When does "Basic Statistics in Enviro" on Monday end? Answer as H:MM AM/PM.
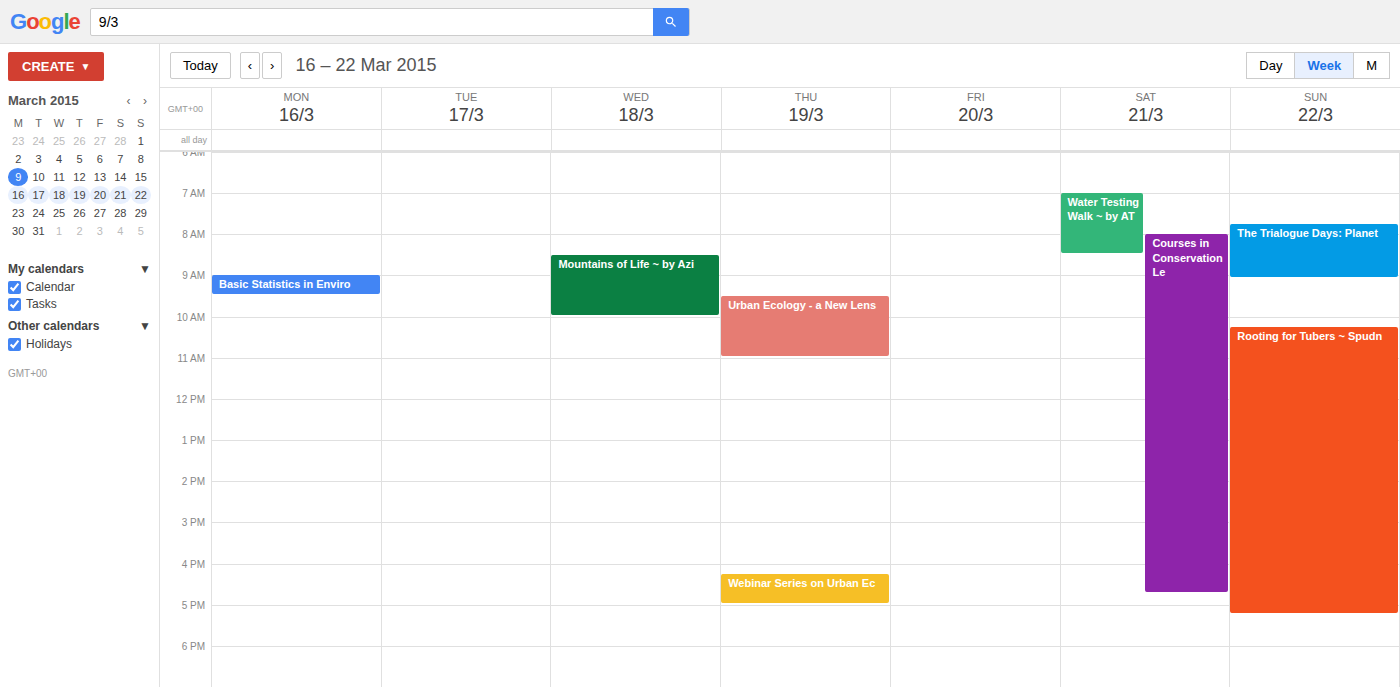
9:30 AM